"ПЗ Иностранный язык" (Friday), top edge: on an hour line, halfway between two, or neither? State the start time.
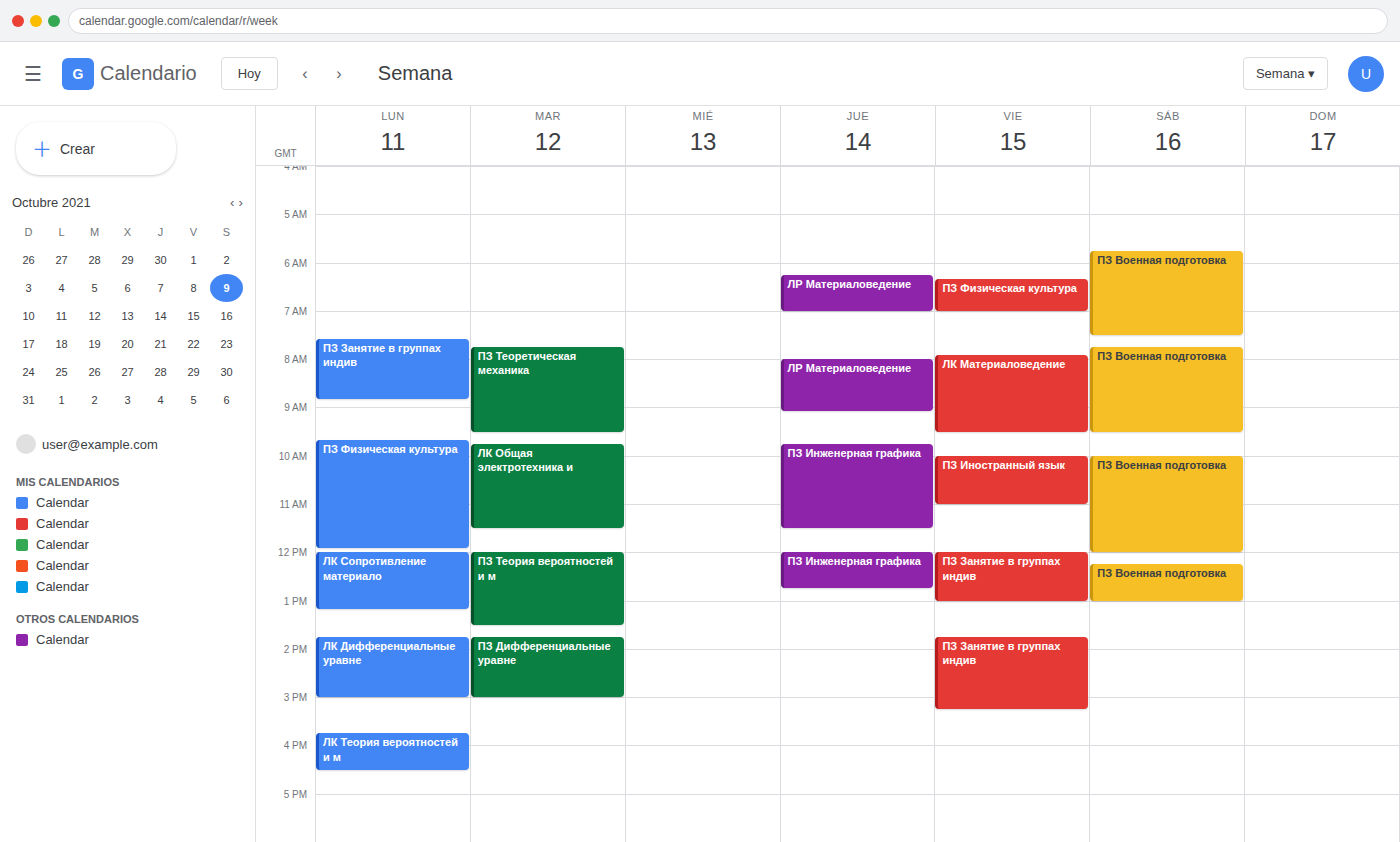
10:00 AM -- exactly on the 10 AM line.